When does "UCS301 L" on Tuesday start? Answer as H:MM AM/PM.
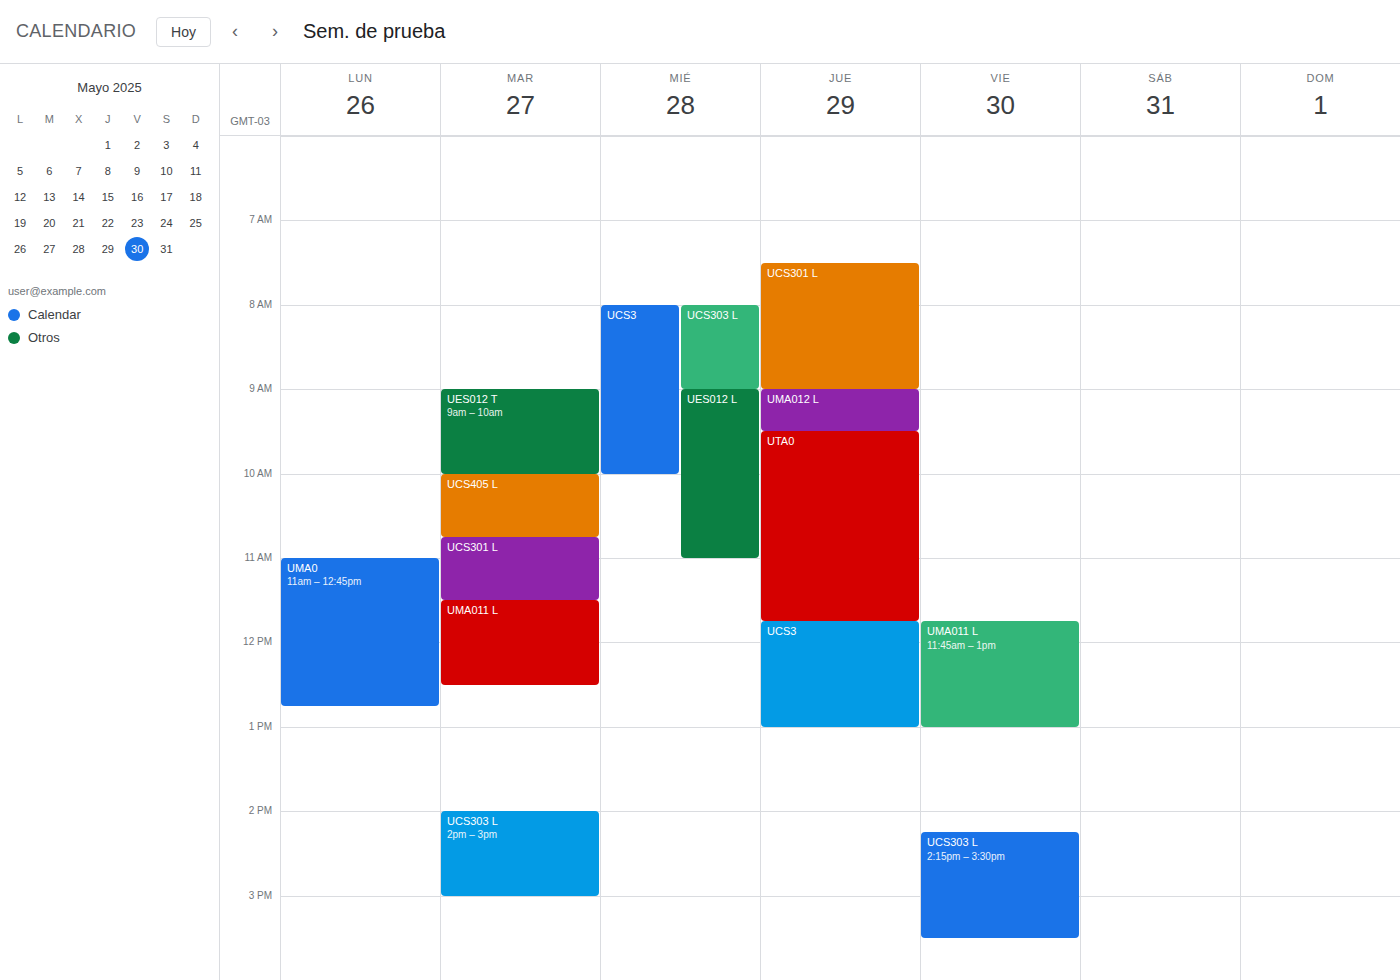
10:45 AM